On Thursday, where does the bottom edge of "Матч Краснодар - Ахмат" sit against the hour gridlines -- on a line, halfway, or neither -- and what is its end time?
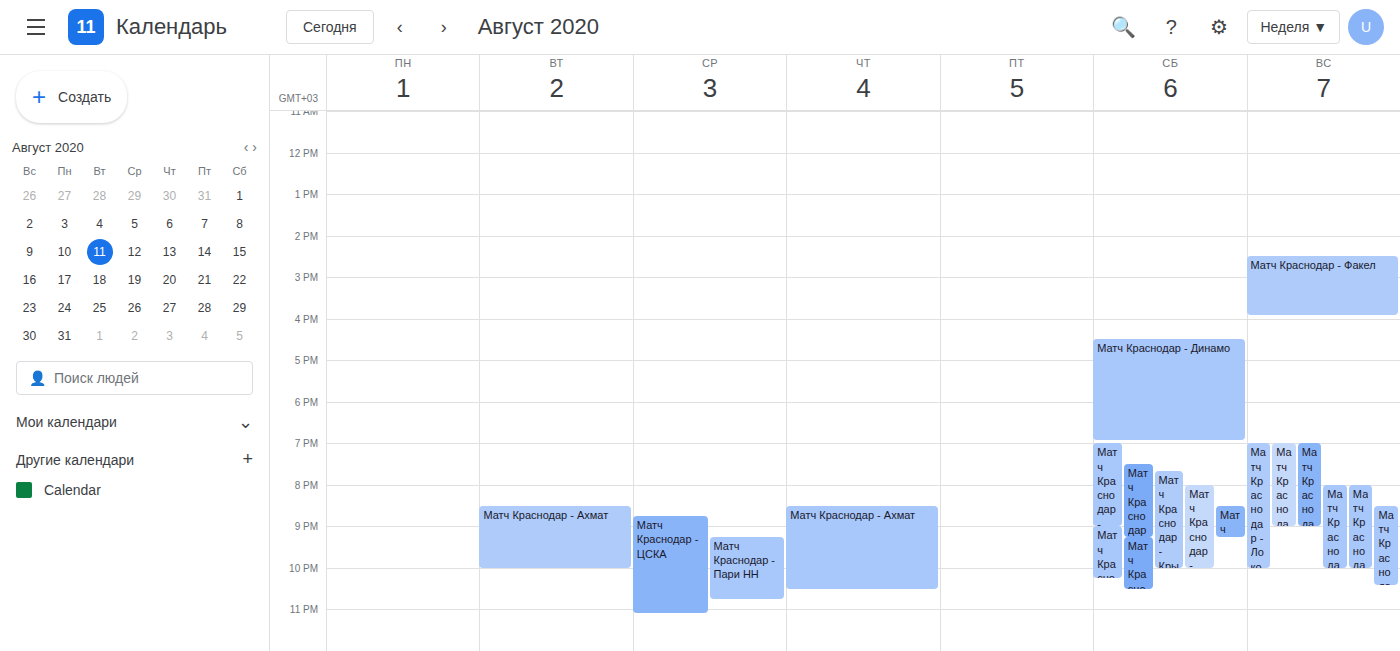
22:30 -- halfway between the 22:00 and 23:00 lines.